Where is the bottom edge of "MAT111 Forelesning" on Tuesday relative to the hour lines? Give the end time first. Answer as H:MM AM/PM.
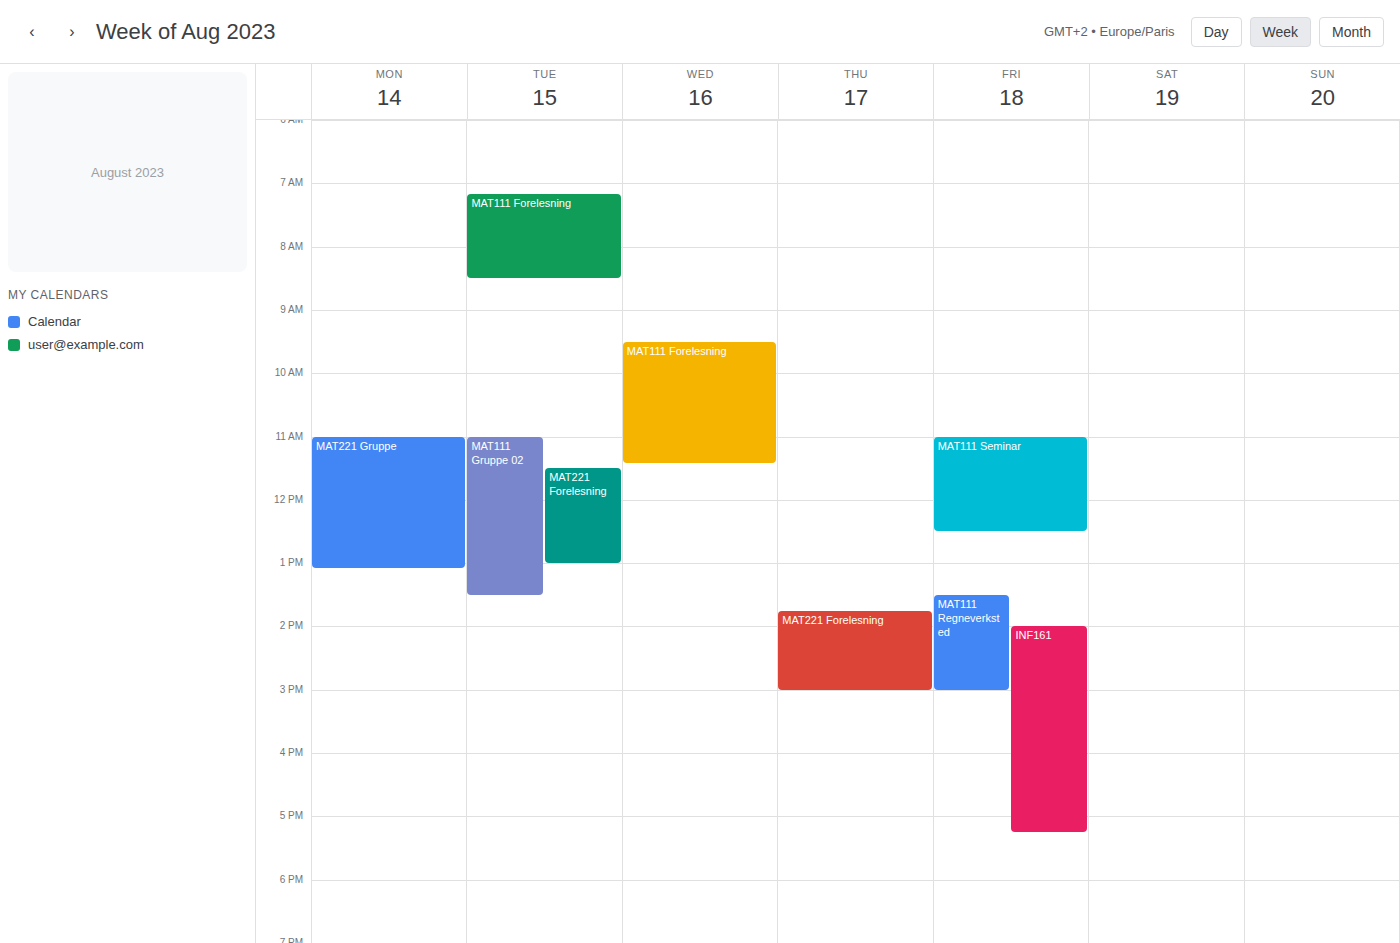
8:30 AM -- halfway between the 8 AM and 9 AM lines.